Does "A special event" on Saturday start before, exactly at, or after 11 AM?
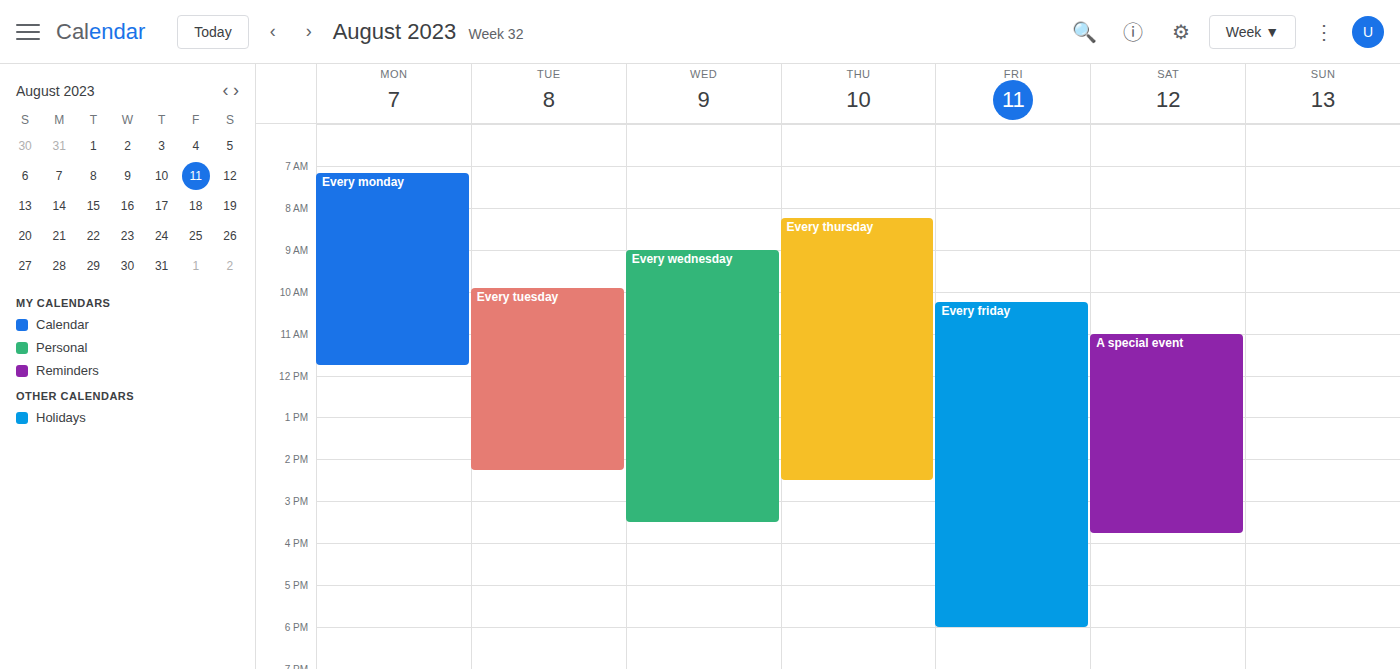
11:00 AM -- exactly at 11 AM, on the 11 AM line.